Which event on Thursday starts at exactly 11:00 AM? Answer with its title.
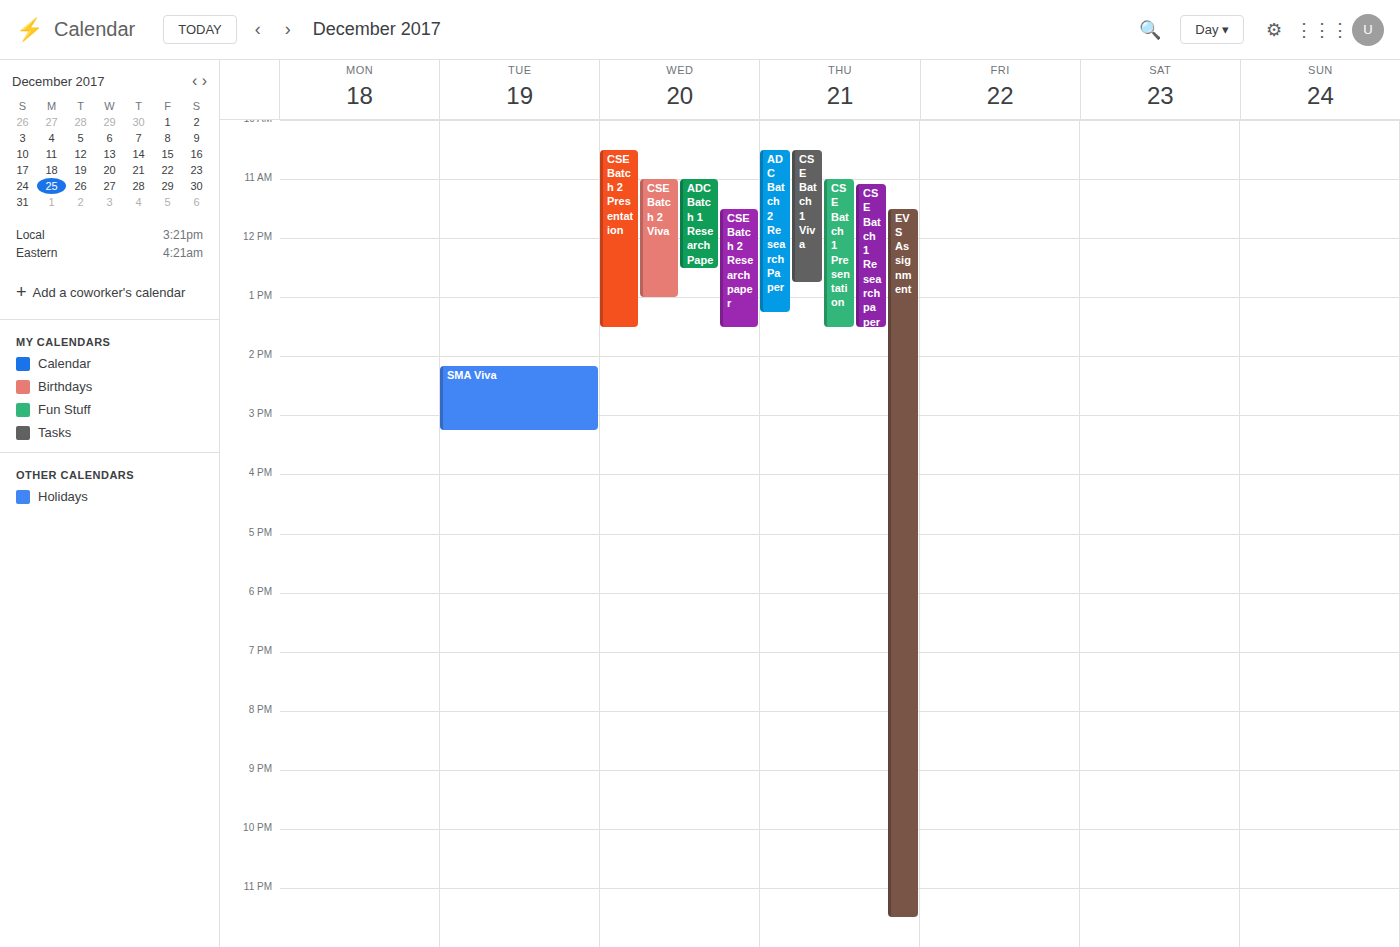
"CSE Batch 1 Presentation"